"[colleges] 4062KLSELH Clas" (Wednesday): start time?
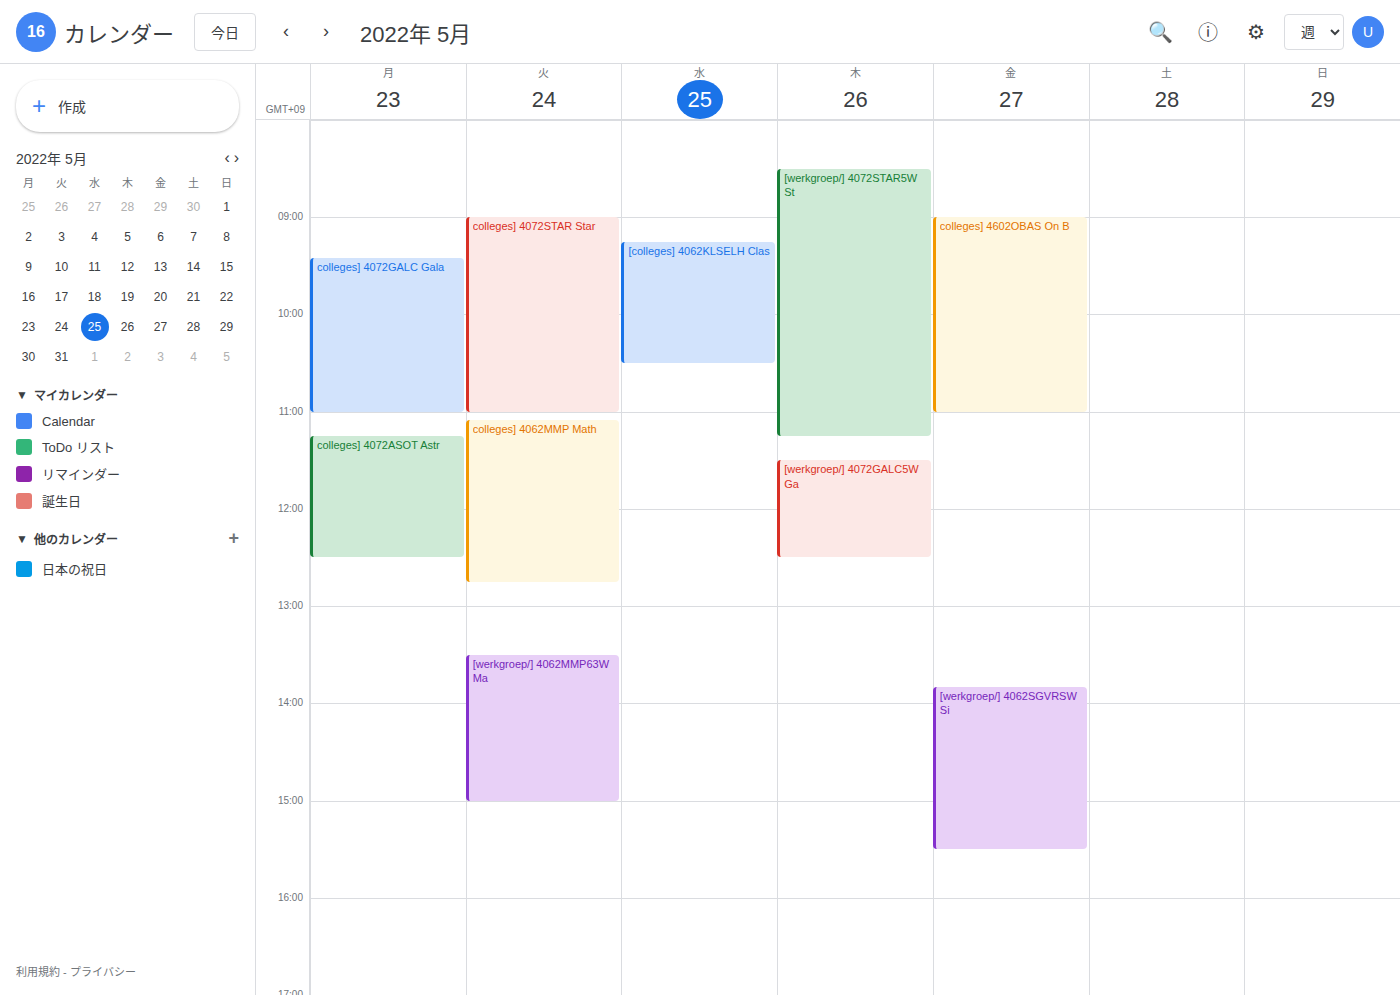
9:15 AM